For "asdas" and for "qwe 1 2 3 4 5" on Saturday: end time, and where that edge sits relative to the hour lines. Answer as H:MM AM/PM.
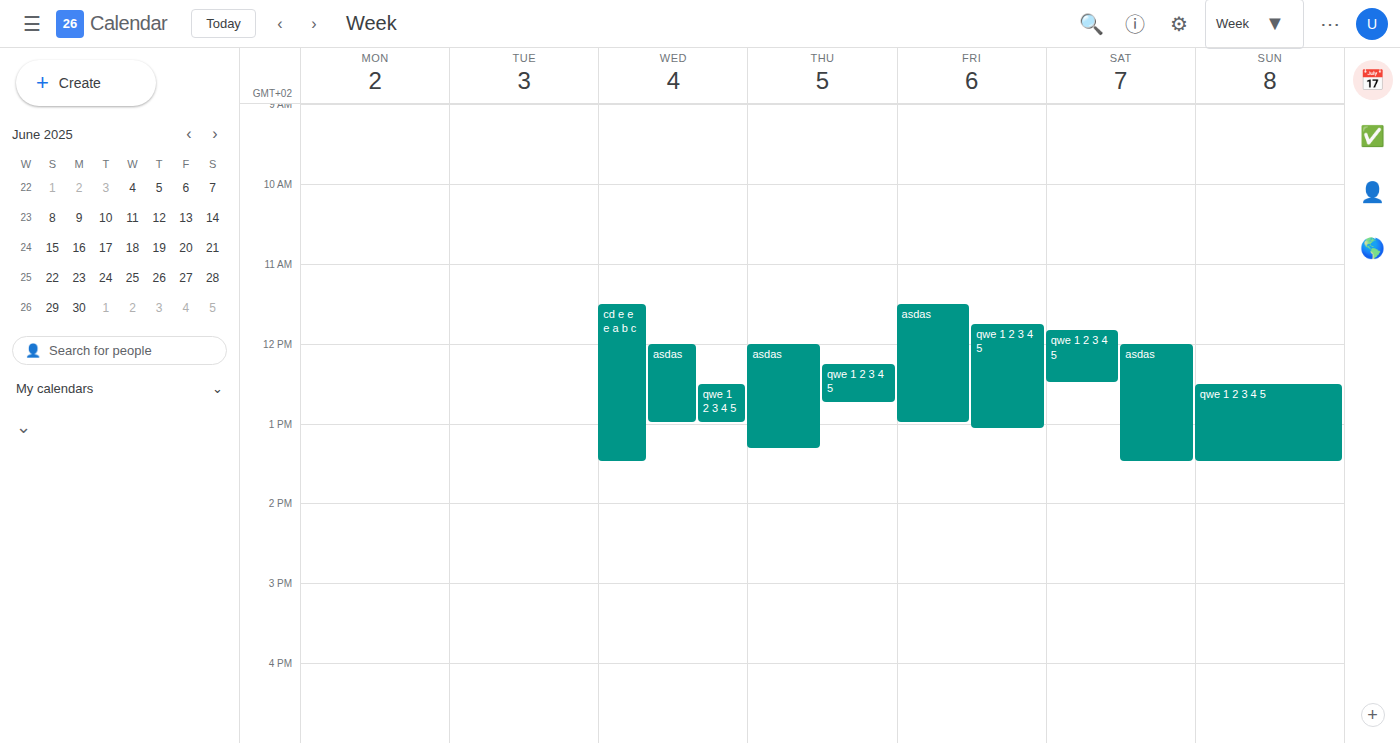
"asdas": 1:30 PM, halfway between the 1 PM and 2 PM lines. "qwe 1 2 3 4 5": 12:30 PM, halfway between the 12 PM and 1 PM lines.